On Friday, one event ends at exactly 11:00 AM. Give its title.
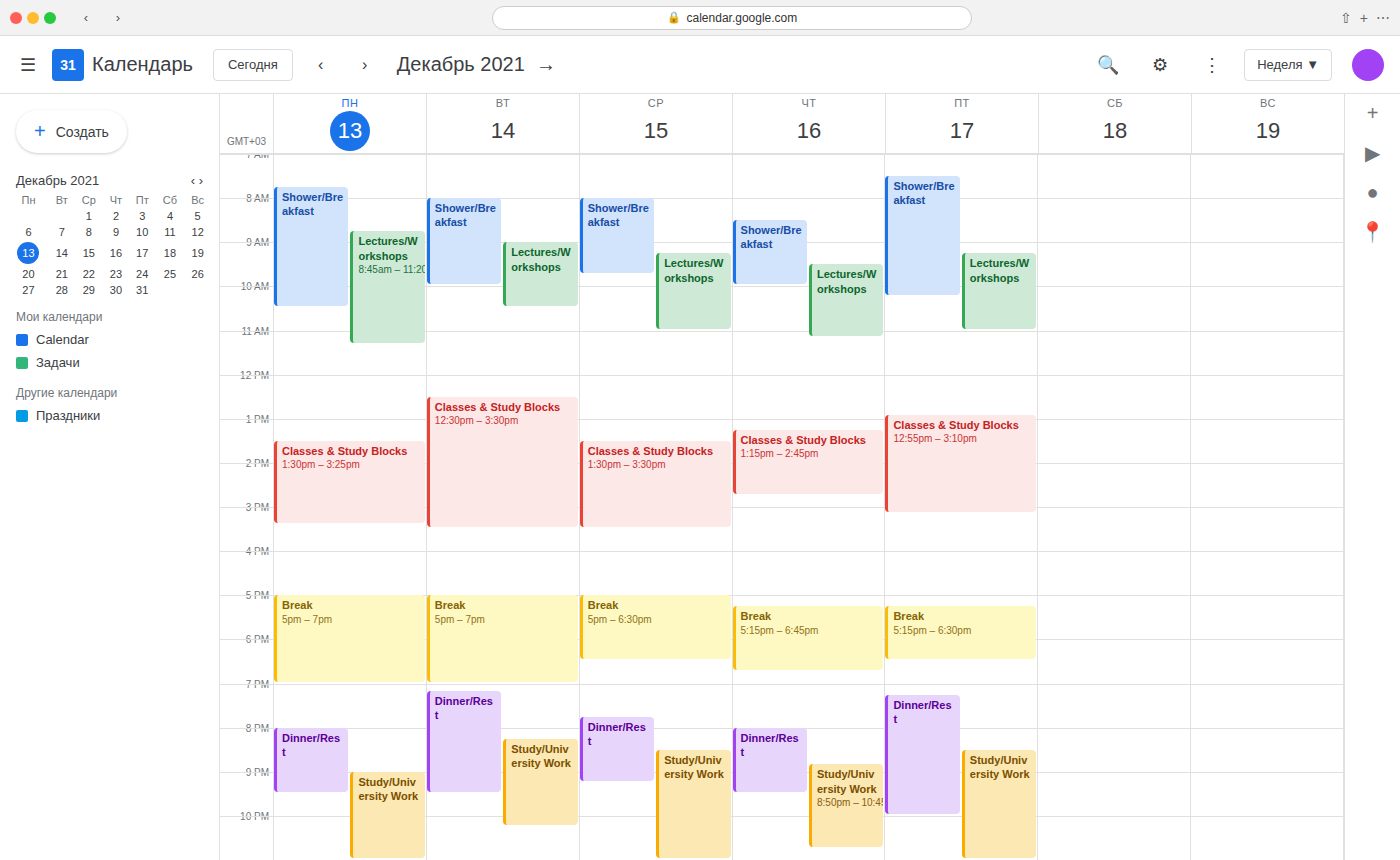
"Lectures/Workshops"